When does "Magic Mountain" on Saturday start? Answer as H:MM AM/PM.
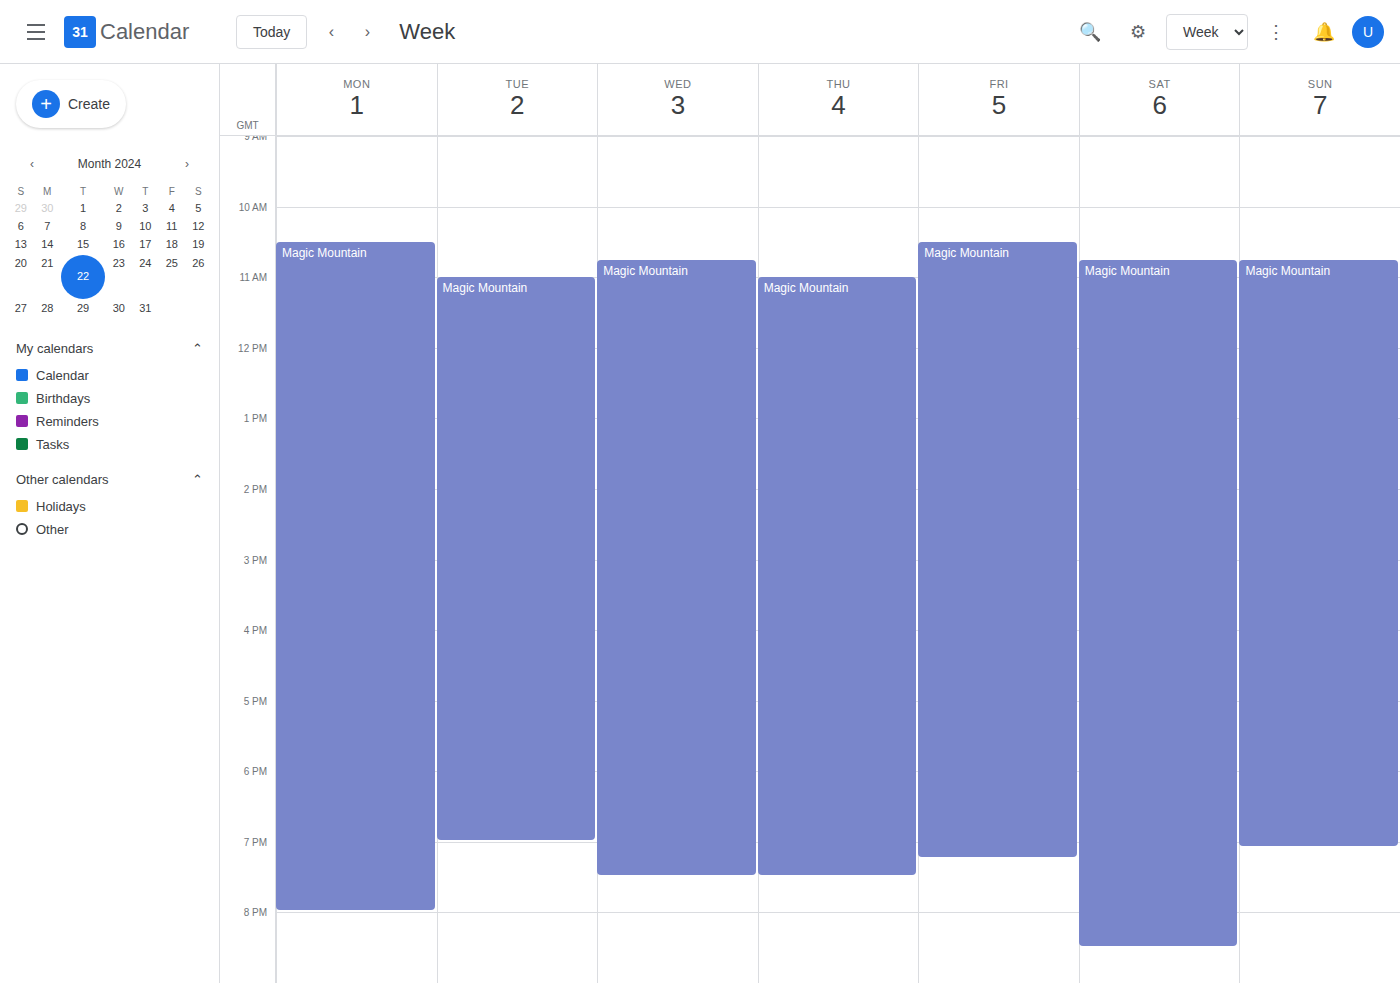
10:45 AM